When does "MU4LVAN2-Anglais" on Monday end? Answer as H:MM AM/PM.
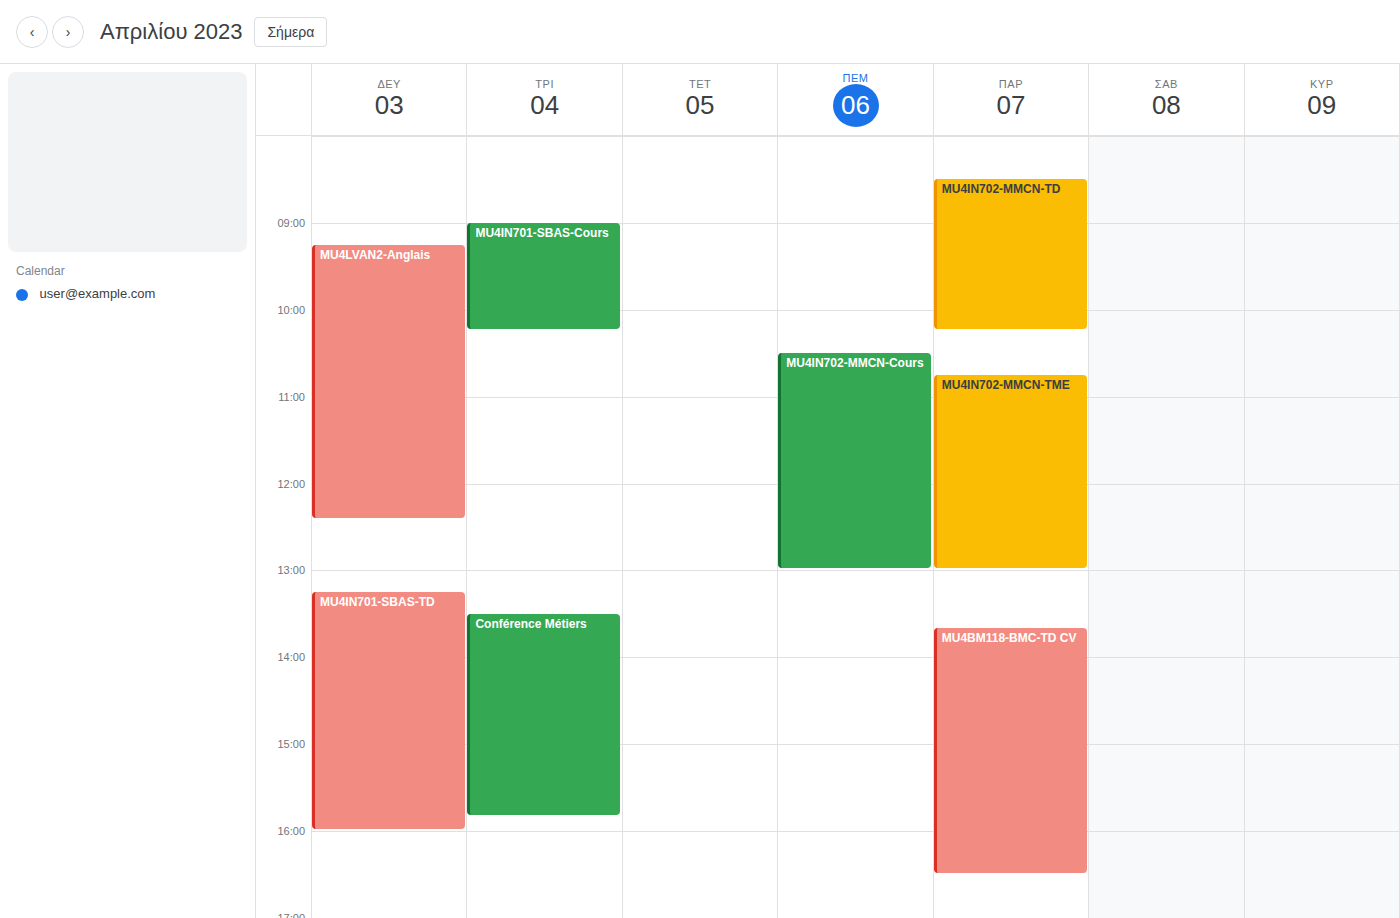
12:25 PM